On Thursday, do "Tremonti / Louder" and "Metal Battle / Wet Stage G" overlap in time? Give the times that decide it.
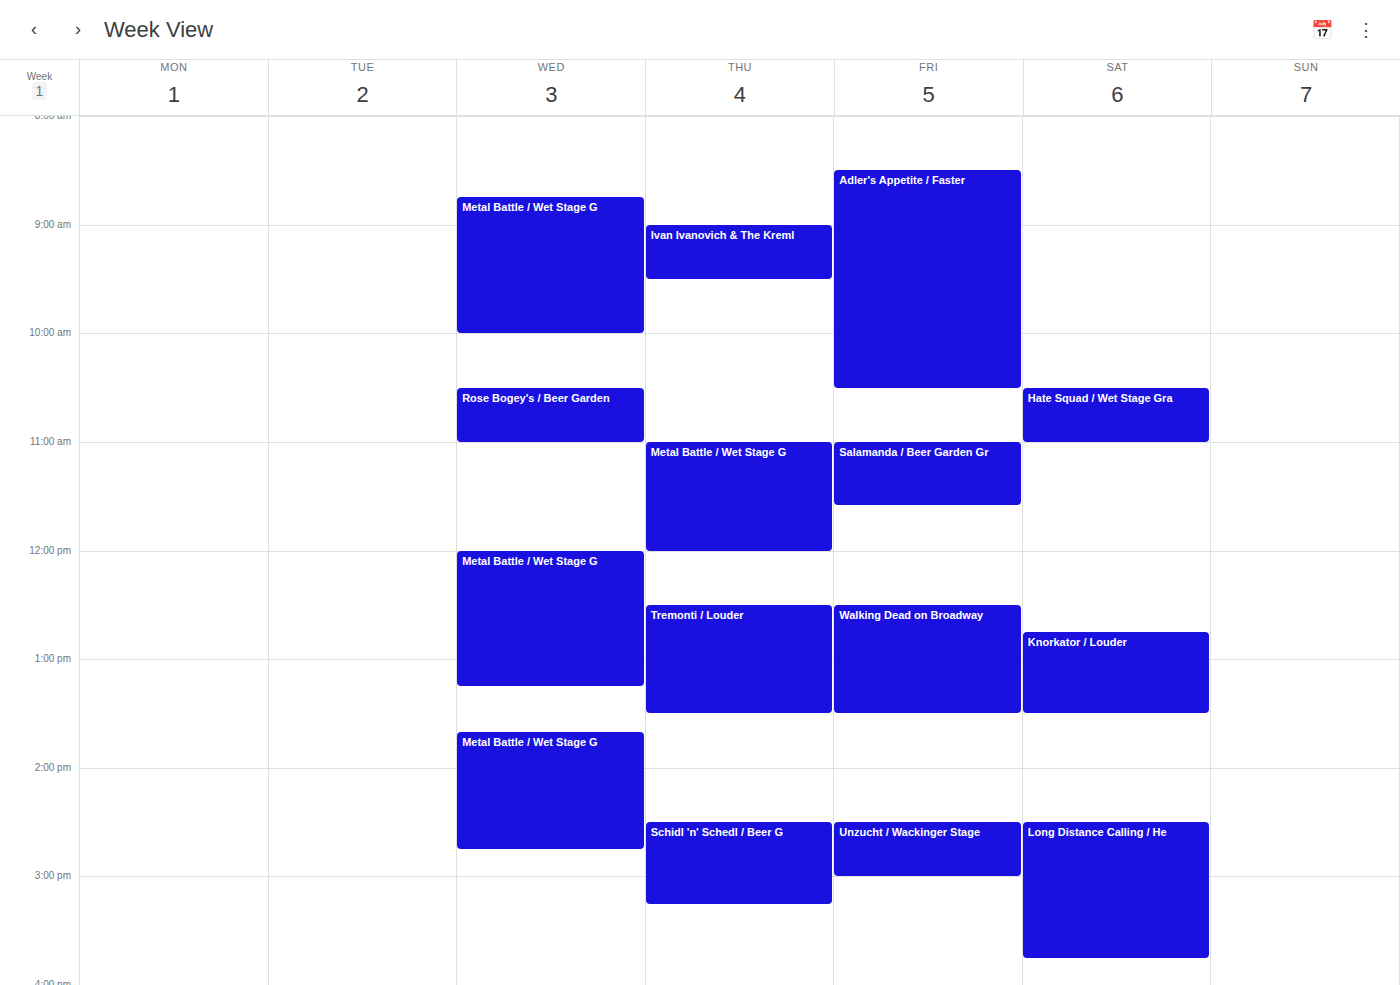
"Metal Battle / Wet Stage G" ends at 12:00 PM and "Tremonti / Louder" starts at 12:30 PM -- no overlap.